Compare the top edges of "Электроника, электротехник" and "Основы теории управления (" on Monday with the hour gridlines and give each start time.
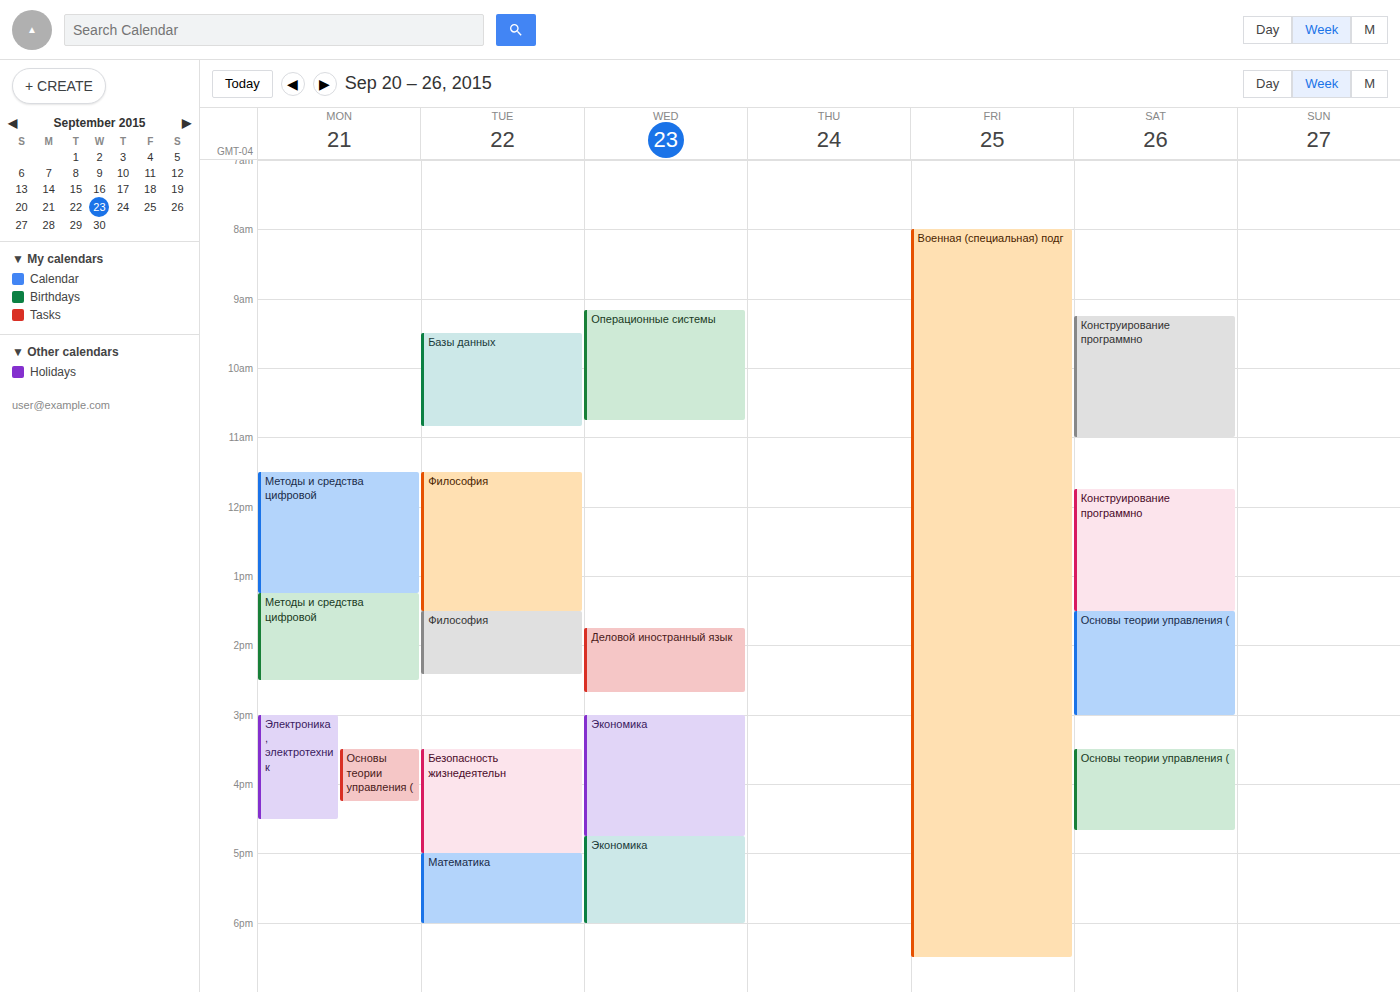
"Электроника, электротехник": 3:00 PM, exactly on the 3 PM line. "Основы теории управления (": 3:30 PM, halfway between the 3 PM and 4 PM lines.